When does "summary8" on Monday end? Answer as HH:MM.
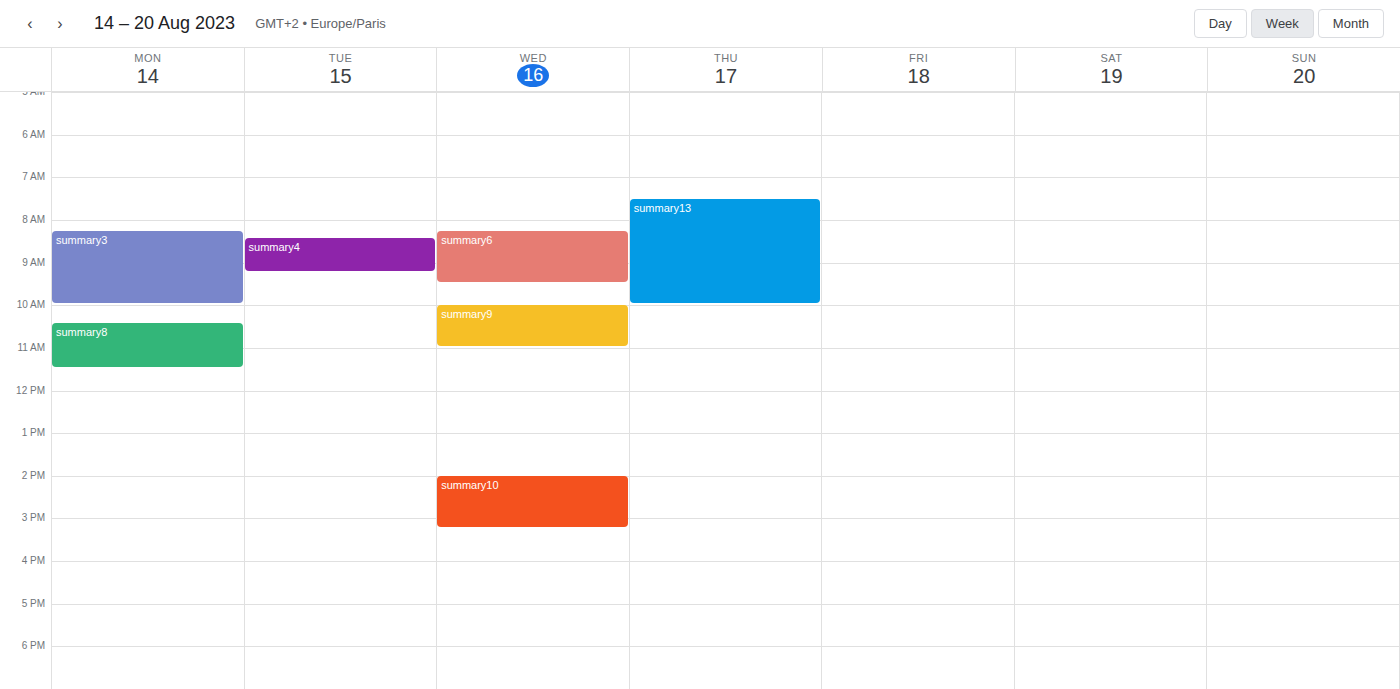
11:30